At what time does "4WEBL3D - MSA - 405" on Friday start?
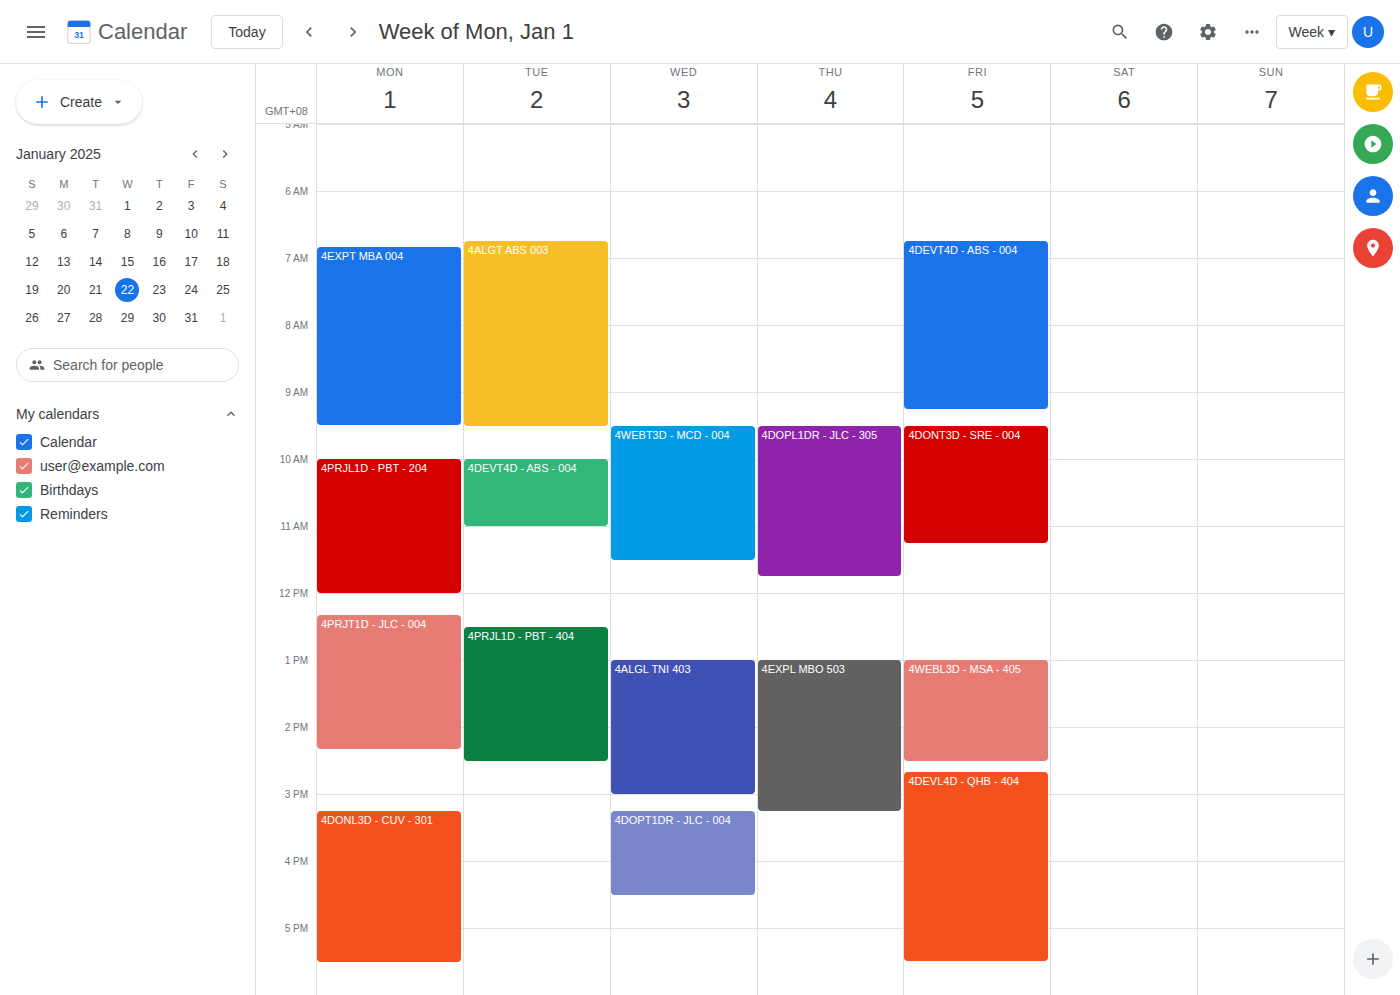
1:00 PM